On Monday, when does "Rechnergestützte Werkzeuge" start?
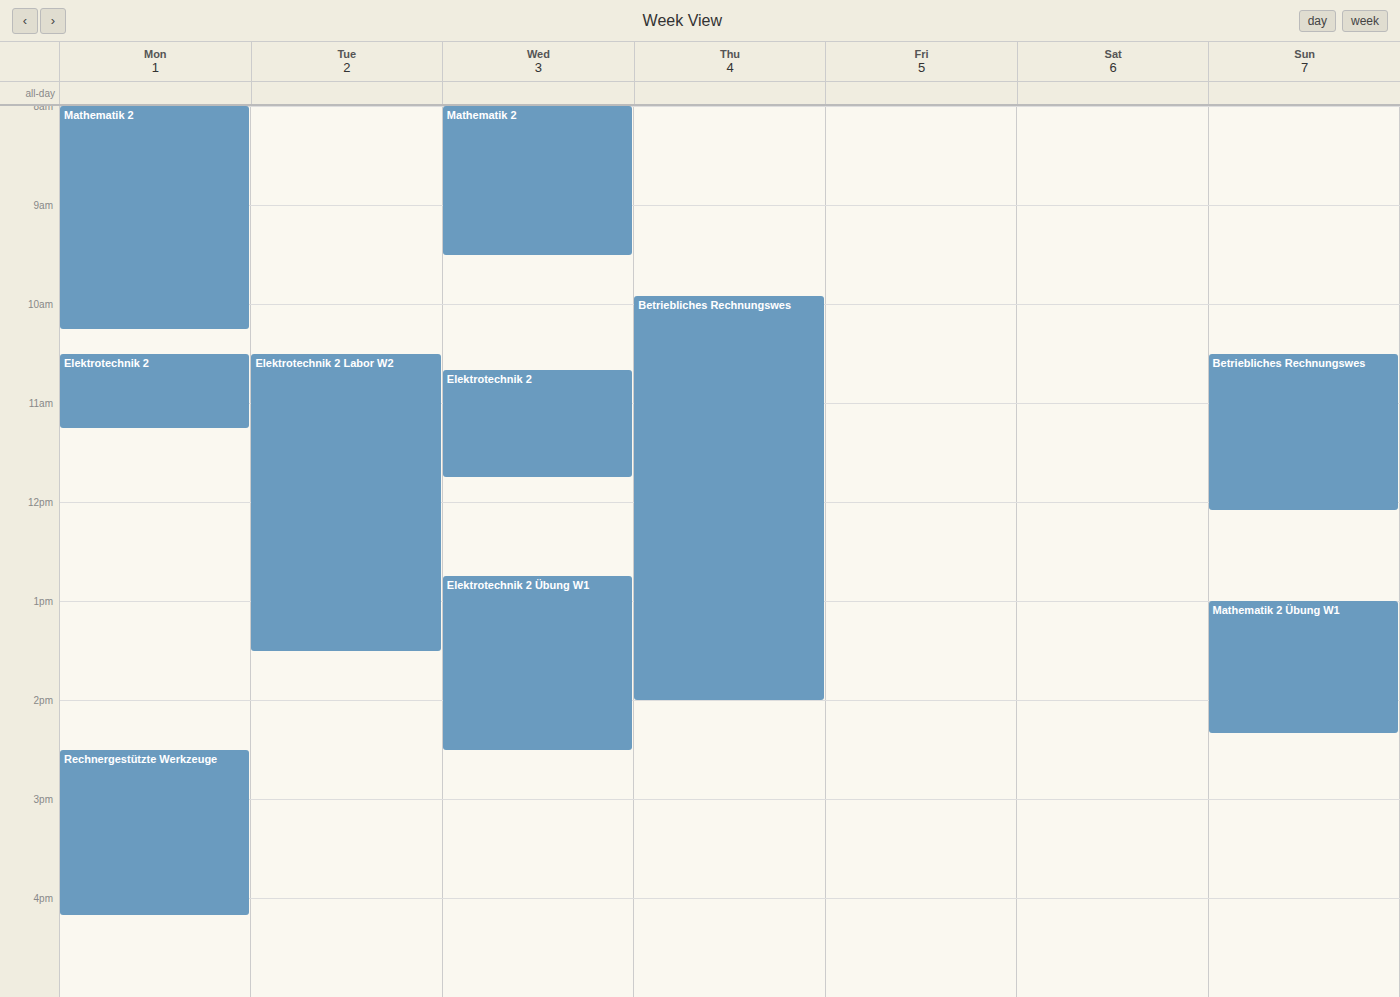
2:30 PM